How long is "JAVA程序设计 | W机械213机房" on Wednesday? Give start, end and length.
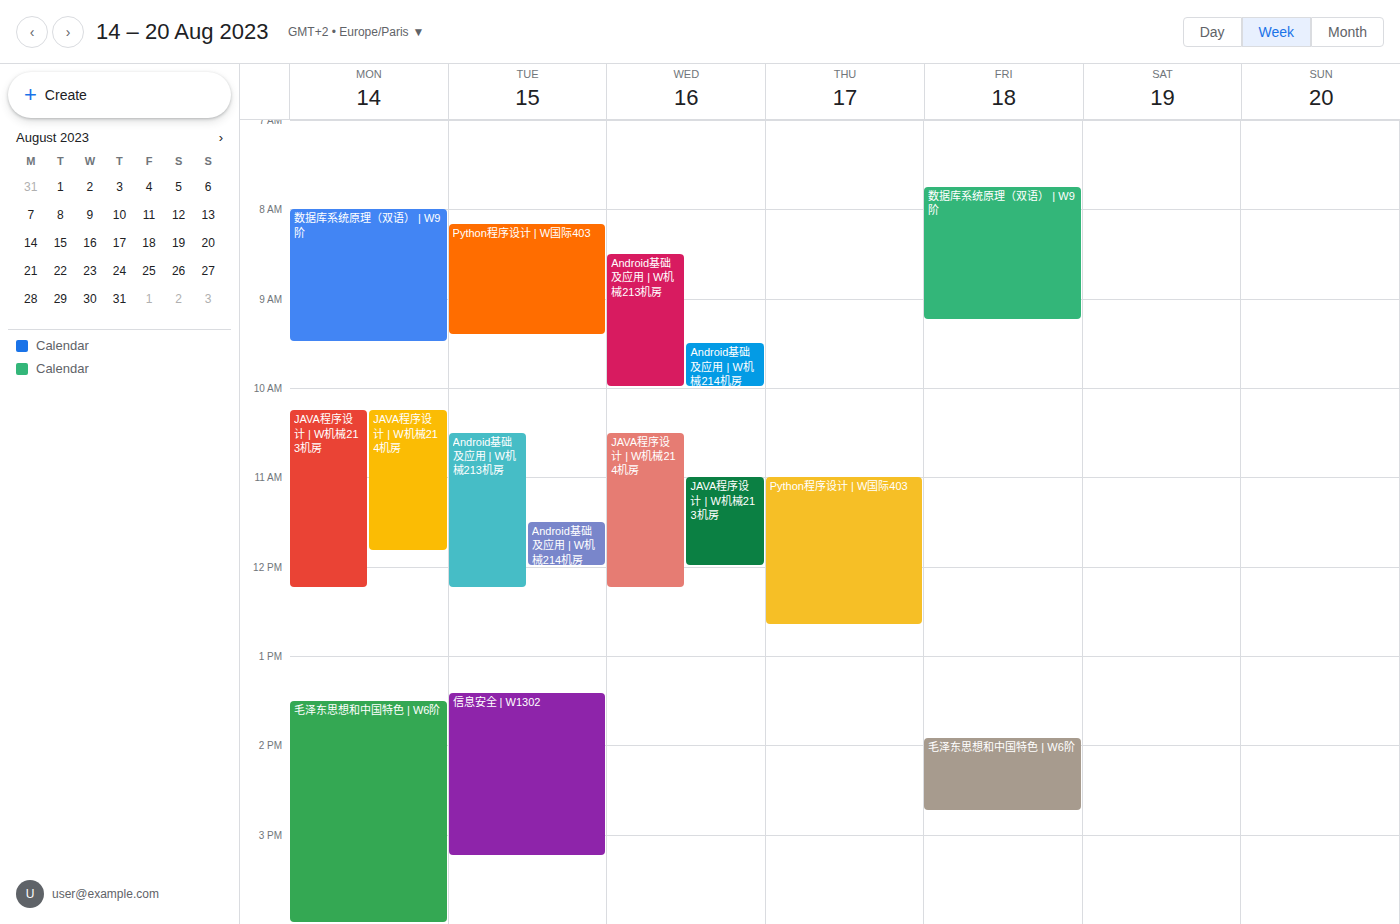
11:00 AM to 12:00 PM, 1 hour